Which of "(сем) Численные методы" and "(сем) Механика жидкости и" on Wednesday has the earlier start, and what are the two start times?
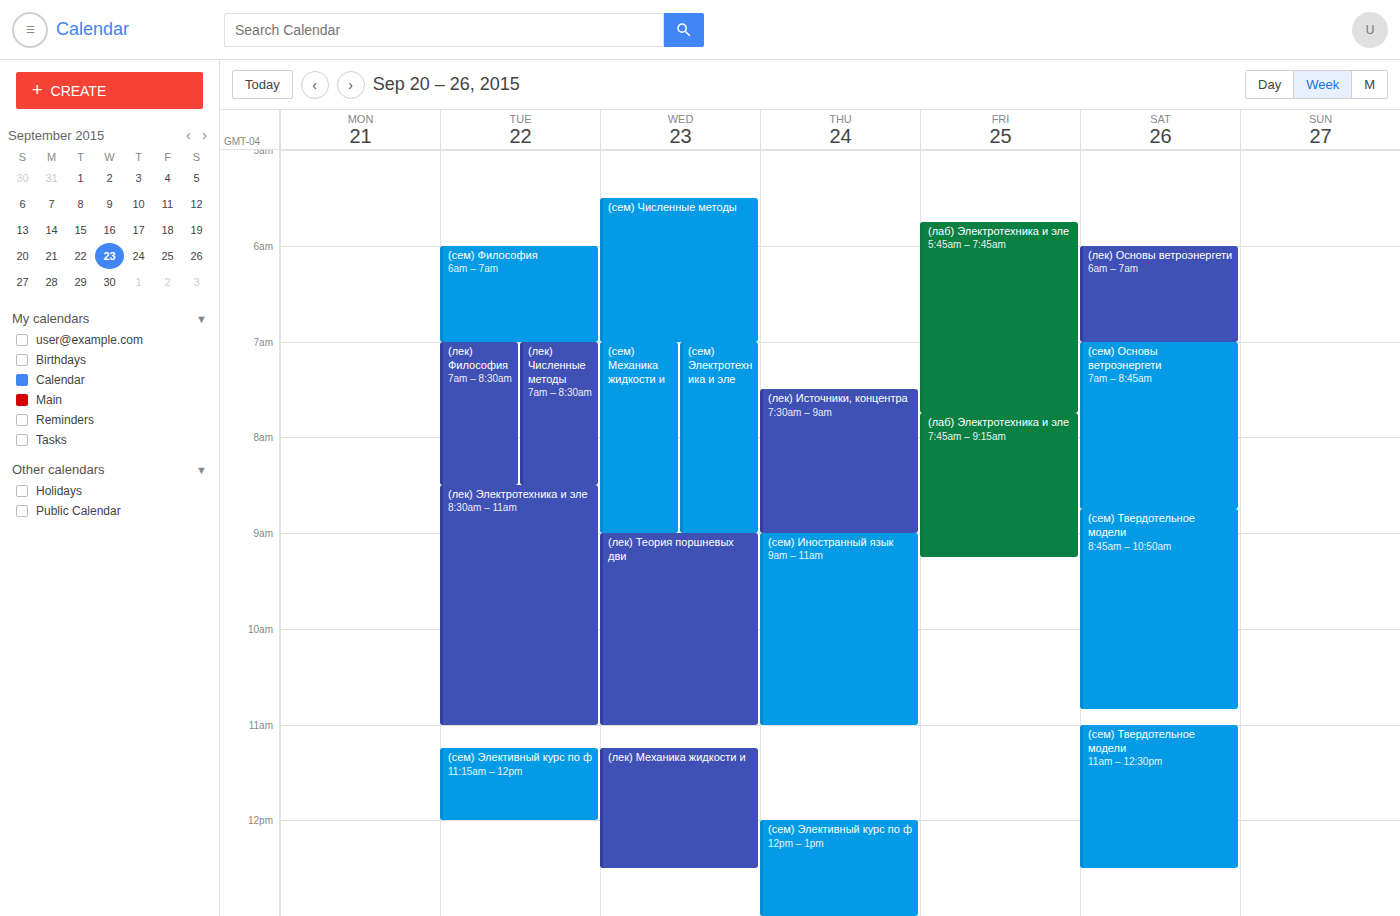
"(сем) Численные методы" 05:30; "(сем) Механика жидкости и" 07:00.